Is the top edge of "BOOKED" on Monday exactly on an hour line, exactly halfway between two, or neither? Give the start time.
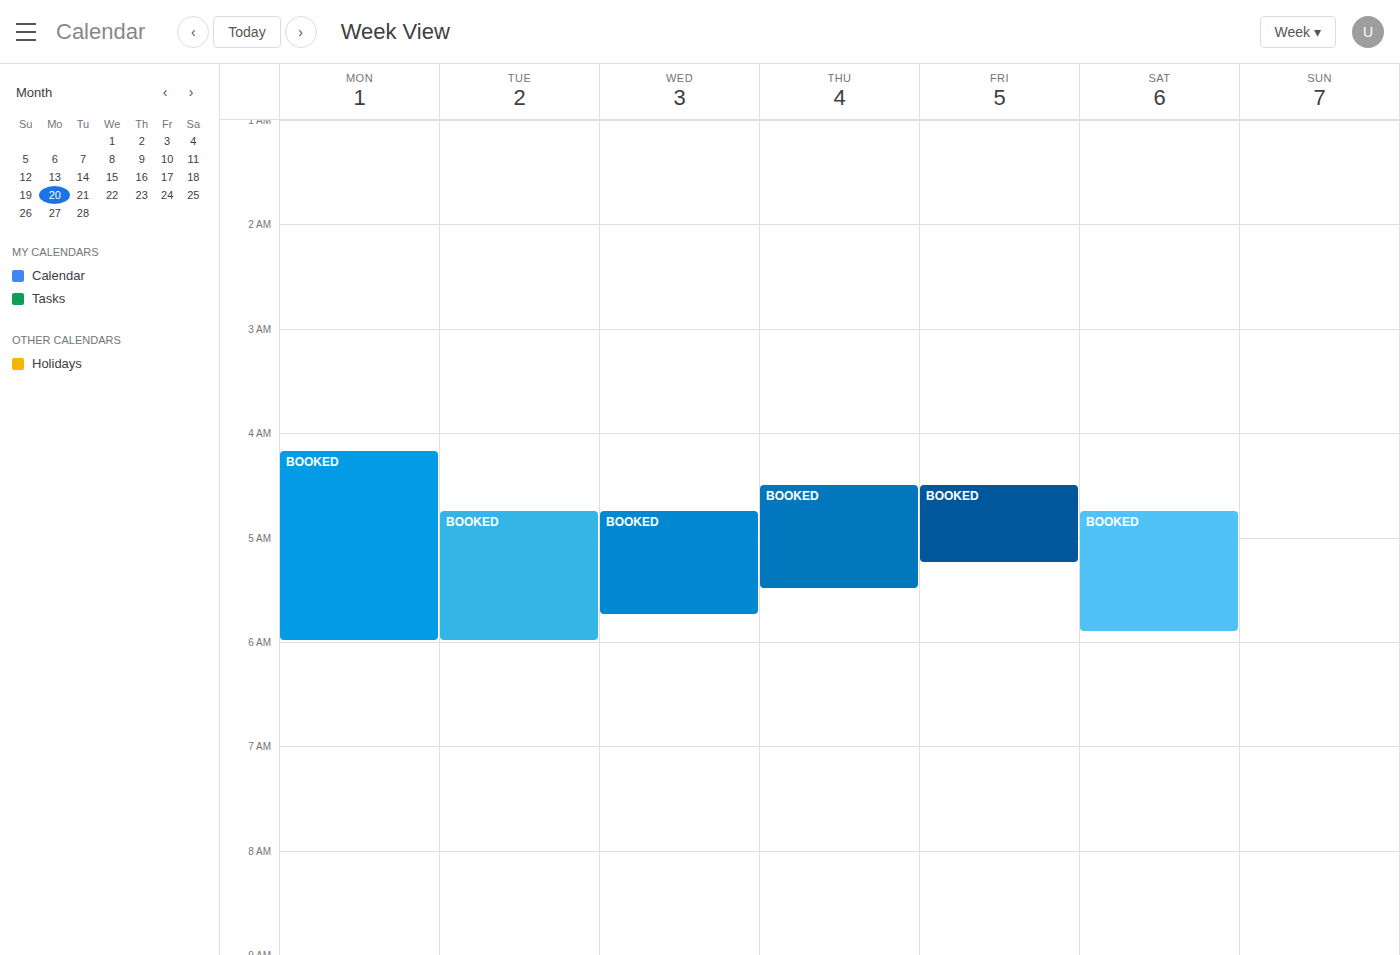
04:10 -- neither: 10 minutes below the 04:00 line and 50 minutes above the 05:00 line.